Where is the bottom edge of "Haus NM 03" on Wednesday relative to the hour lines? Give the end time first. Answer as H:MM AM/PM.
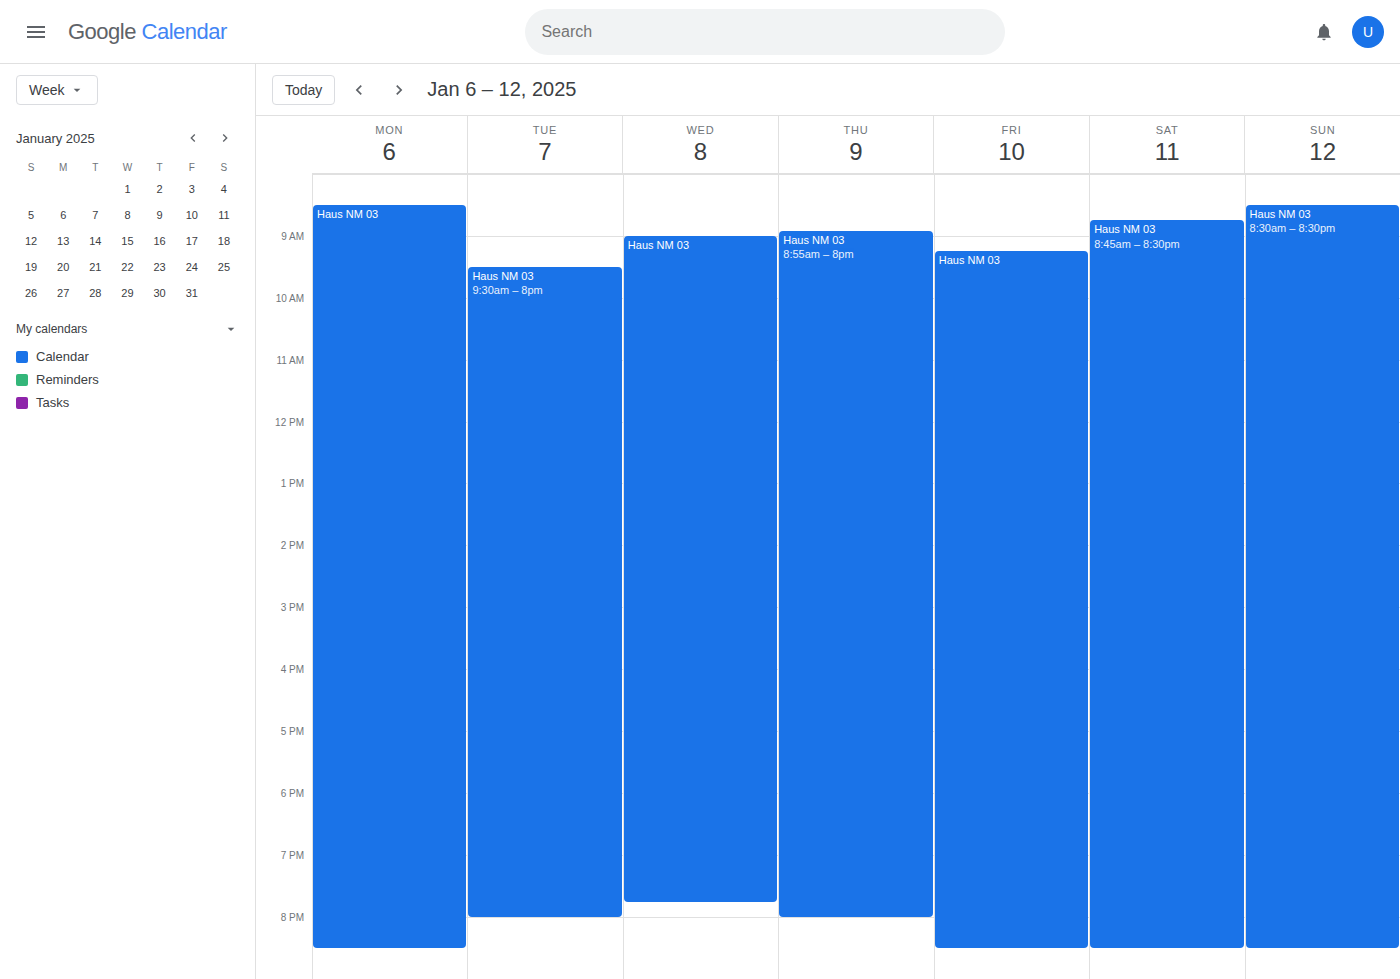
7:45 PM -- neither: three quarters of the way from the 7 PM line to the 8 PM line.